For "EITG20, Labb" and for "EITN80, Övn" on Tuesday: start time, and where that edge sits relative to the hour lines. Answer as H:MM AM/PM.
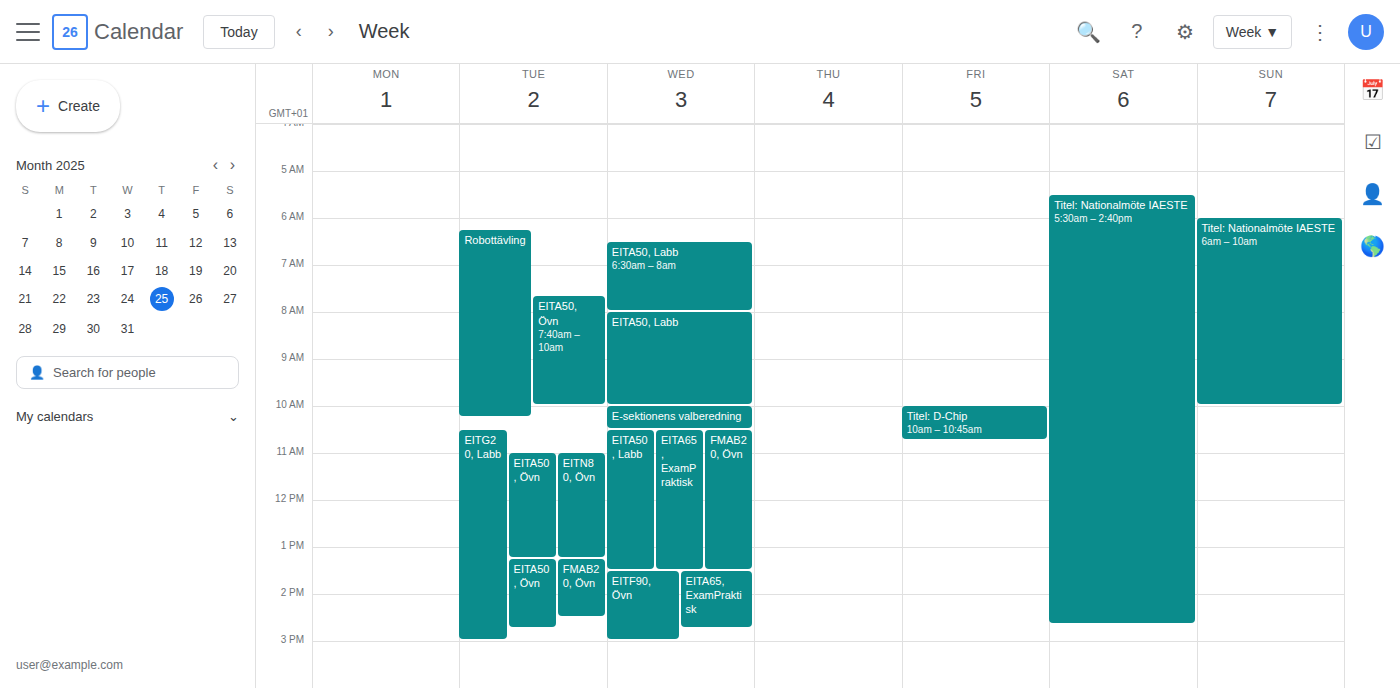
"EITG20, Labb": 10:30 AM, halfway between the 10 AM and 11 AM lines. "EITN80, Övn": 11:00 AM, exactly on the 11 AM line.